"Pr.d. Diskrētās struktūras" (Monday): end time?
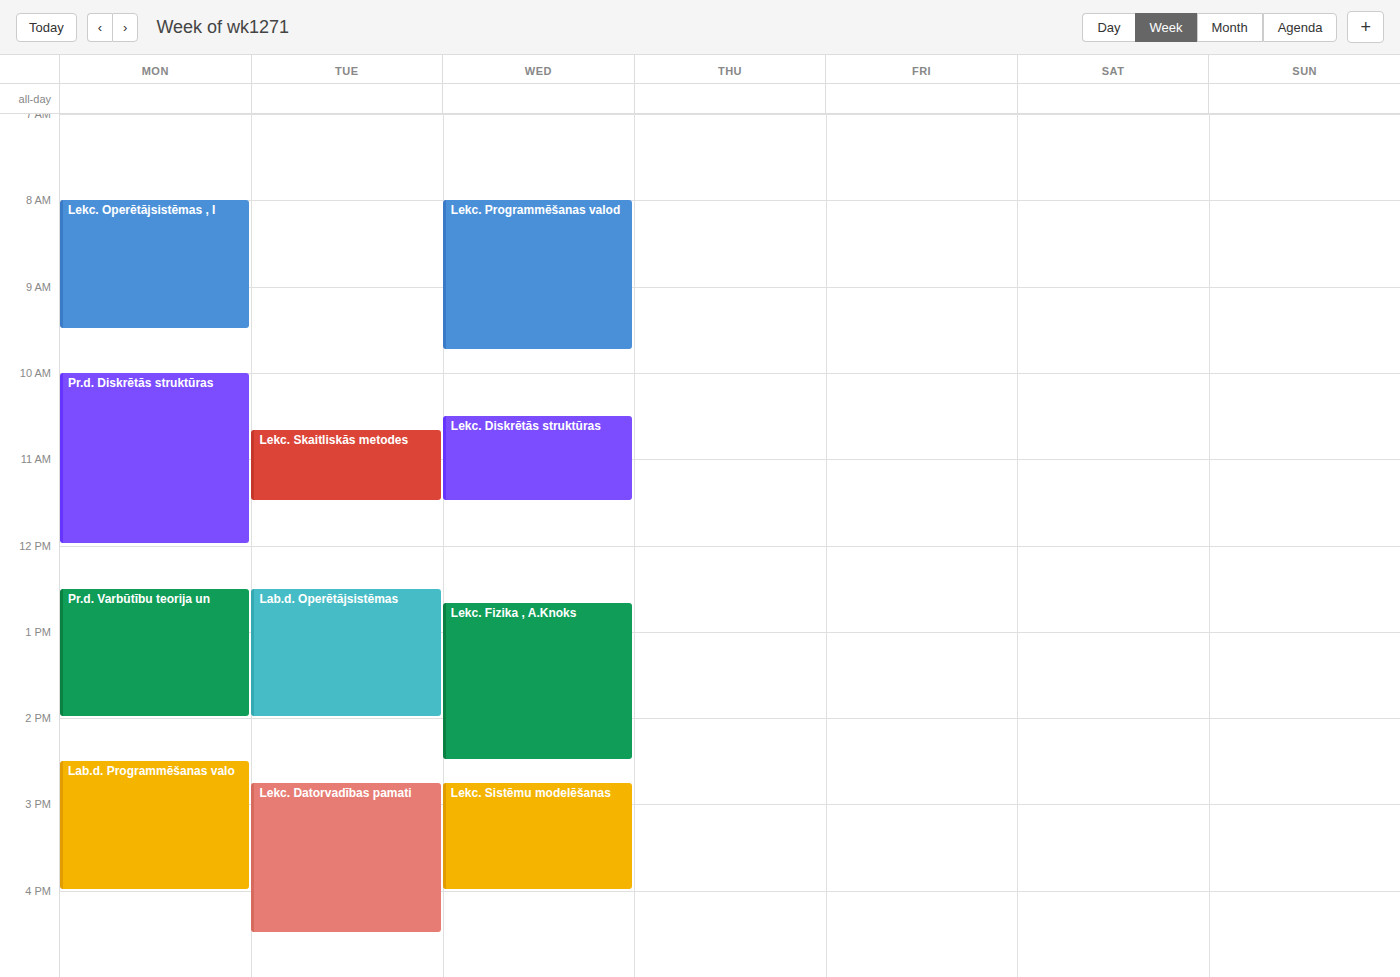
12:00 PM